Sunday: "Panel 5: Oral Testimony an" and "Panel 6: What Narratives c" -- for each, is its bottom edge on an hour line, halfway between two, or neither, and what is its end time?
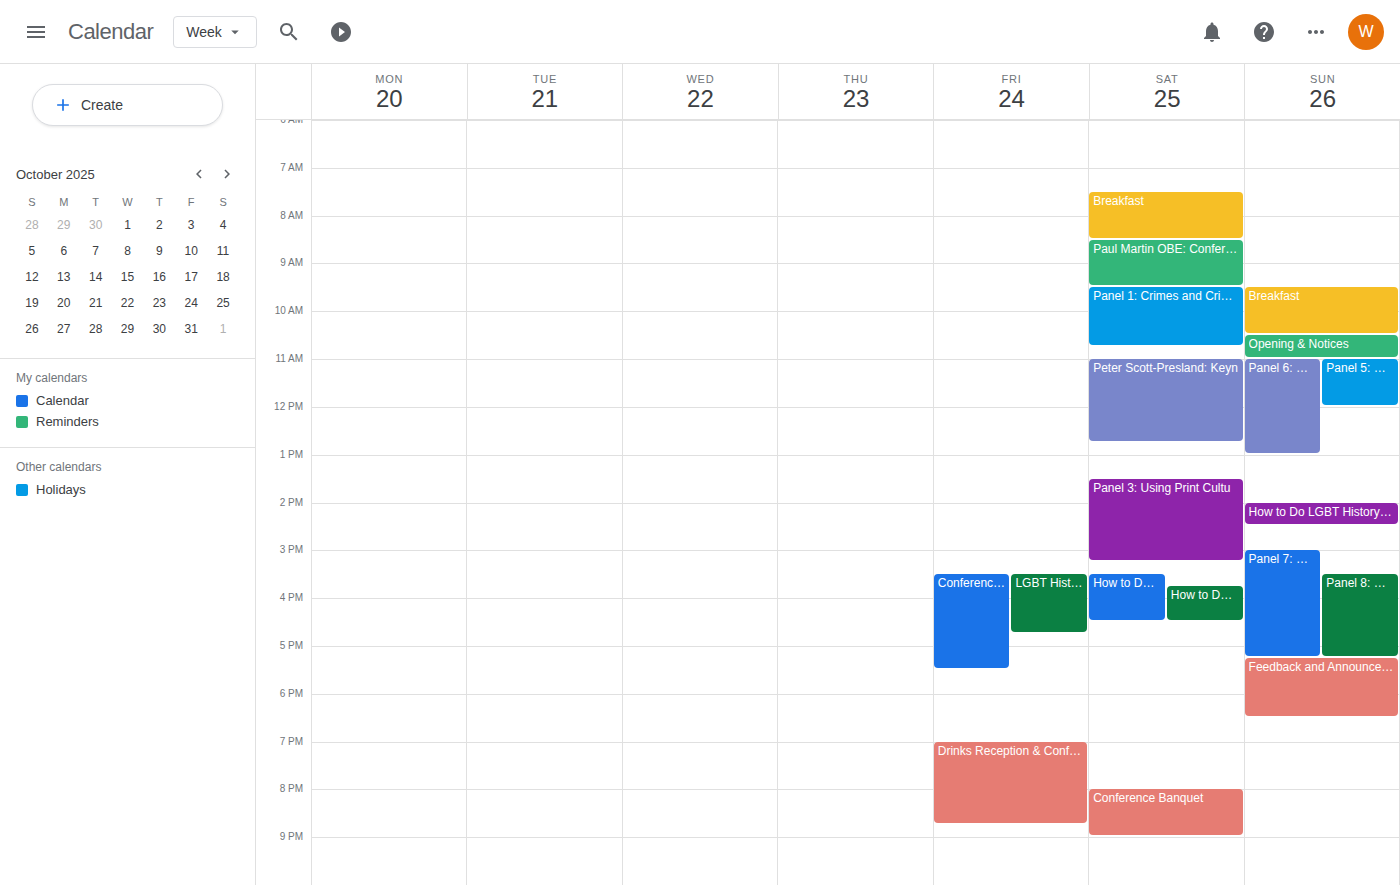
"Panel 5: Oral Testimony an": 12:00 PM, exactly on the 12 PM line. "Panel 6: What Narratives c": 1:00 PM, exactly on the 1 PM line.